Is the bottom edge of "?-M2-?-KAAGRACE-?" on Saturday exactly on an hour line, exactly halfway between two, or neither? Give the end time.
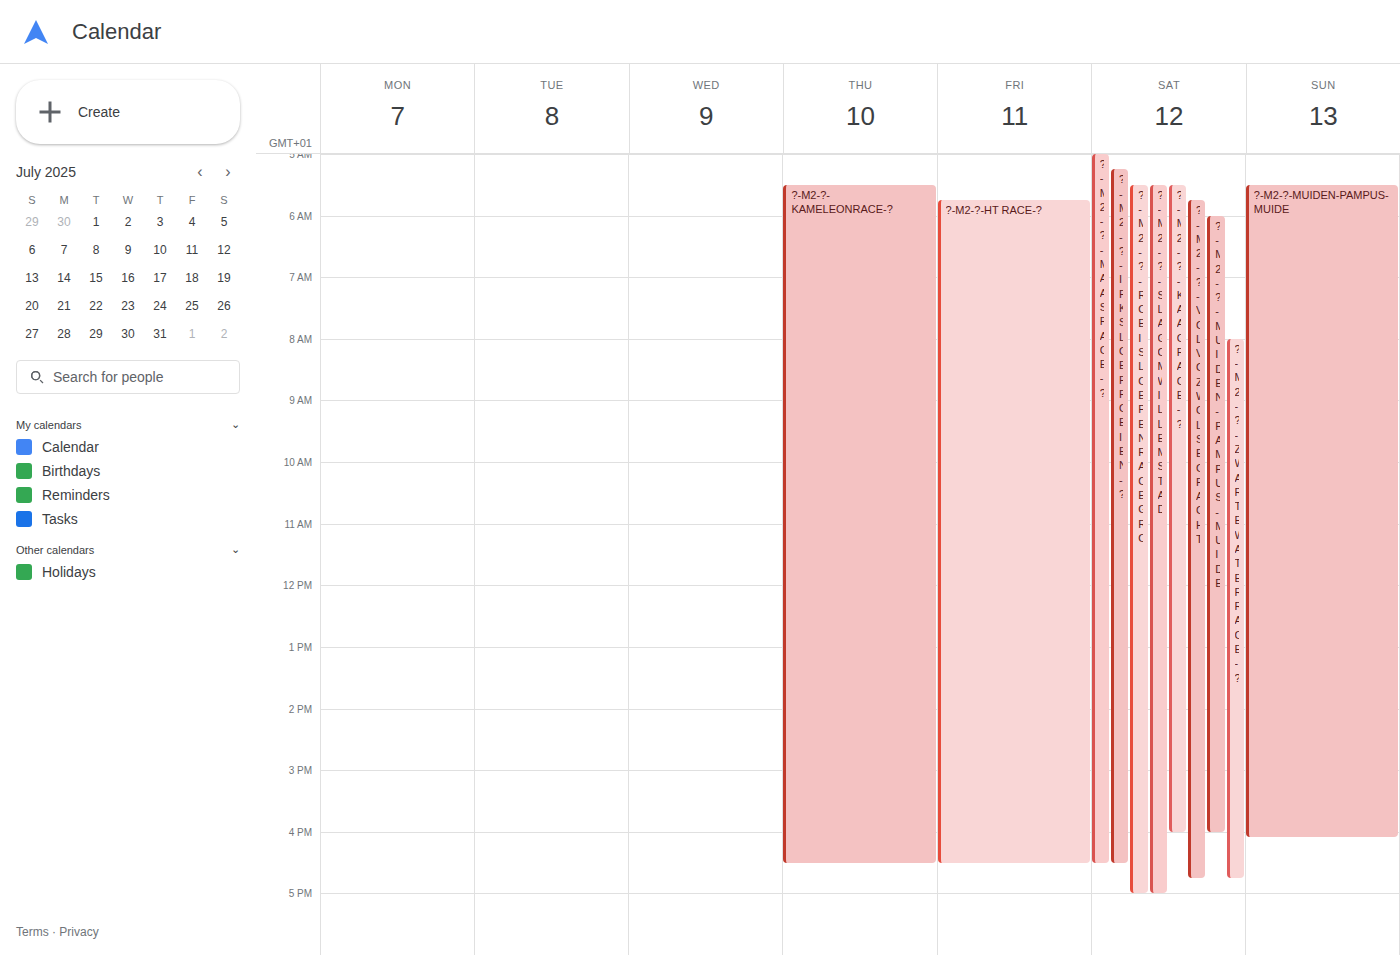
4:00 PM -- exactly on the 4 PM line.